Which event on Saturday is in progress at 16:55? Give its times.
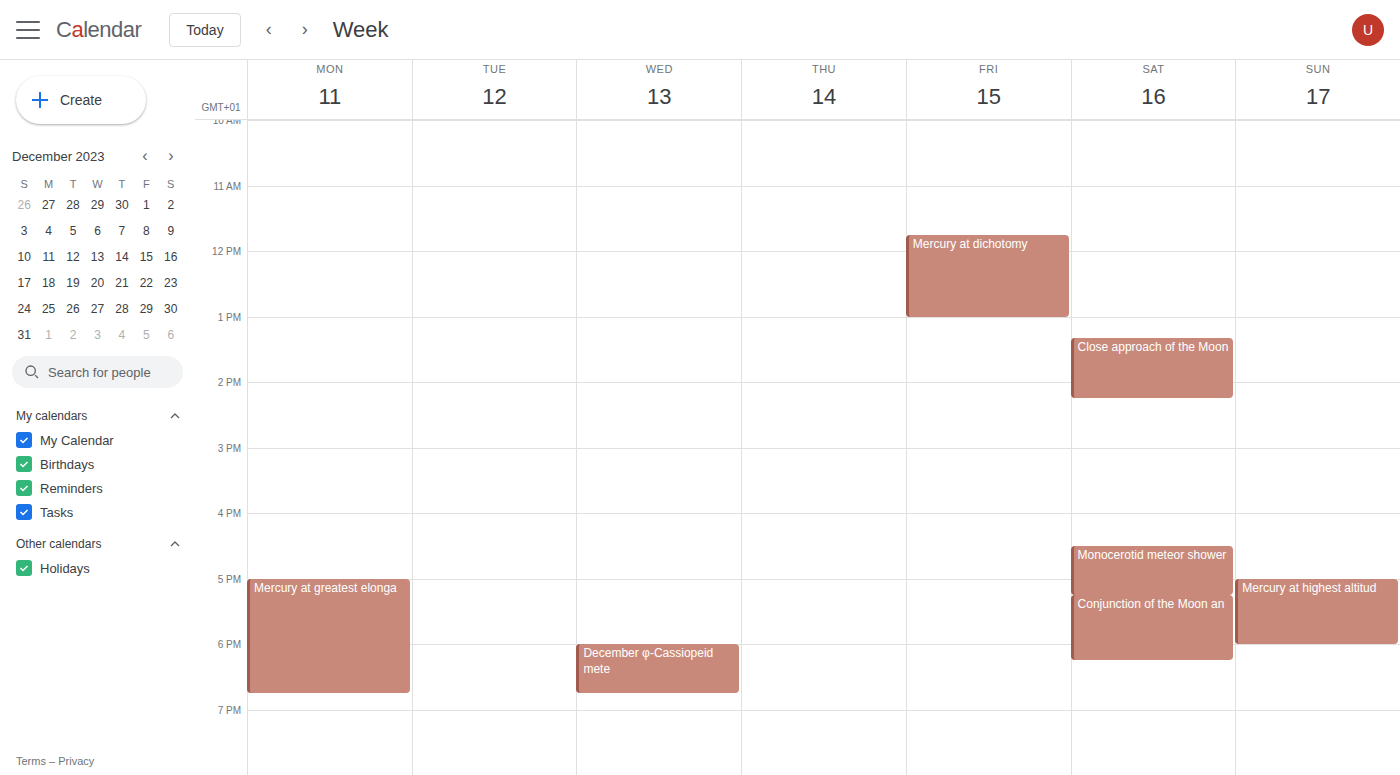
"Monocerotid meteor shower", 16:30 to 17:15